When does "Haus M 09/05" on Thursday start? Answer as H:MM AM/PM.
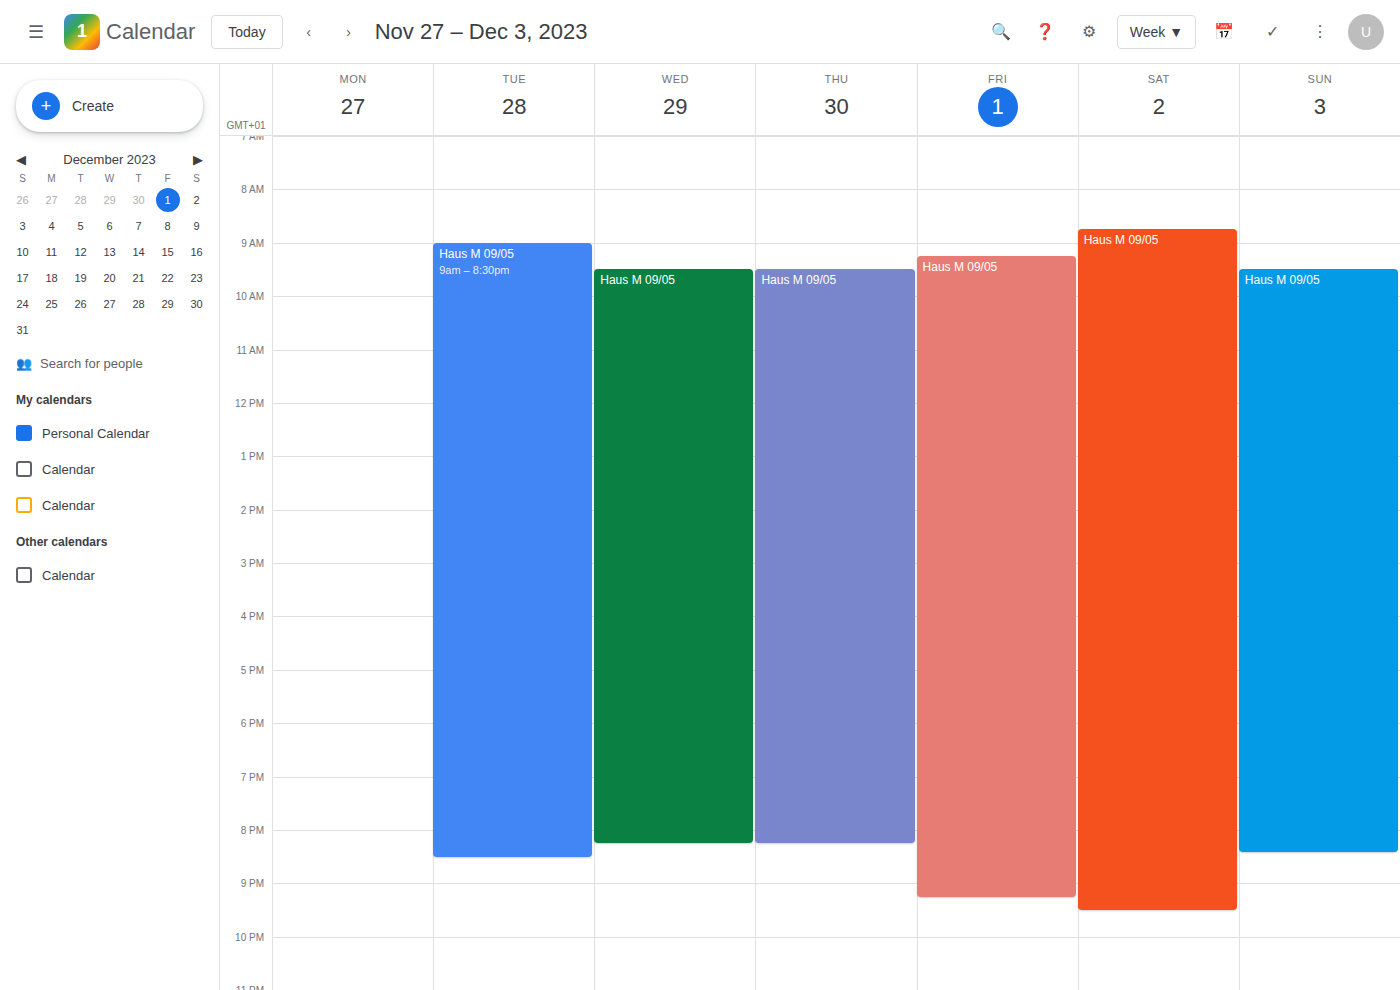
9:30 AM